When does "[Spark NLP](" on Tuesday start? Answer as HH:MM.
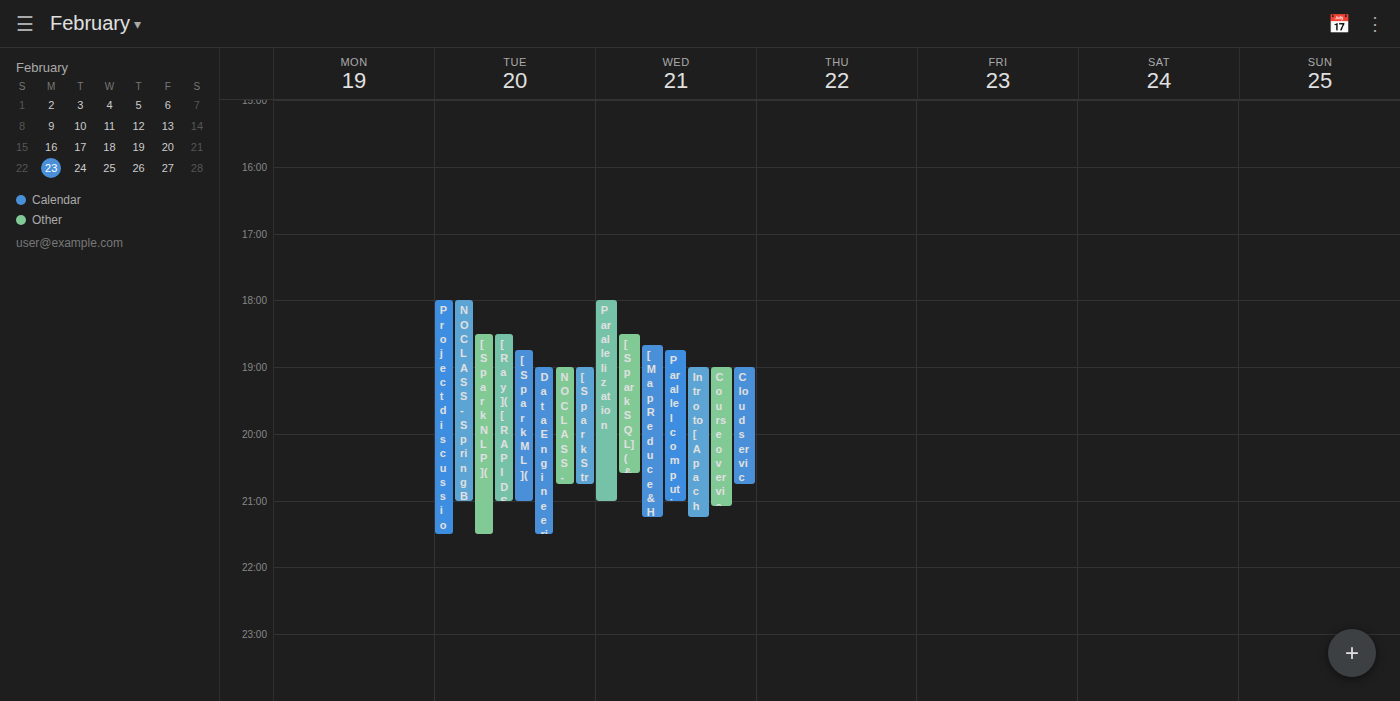
18:30